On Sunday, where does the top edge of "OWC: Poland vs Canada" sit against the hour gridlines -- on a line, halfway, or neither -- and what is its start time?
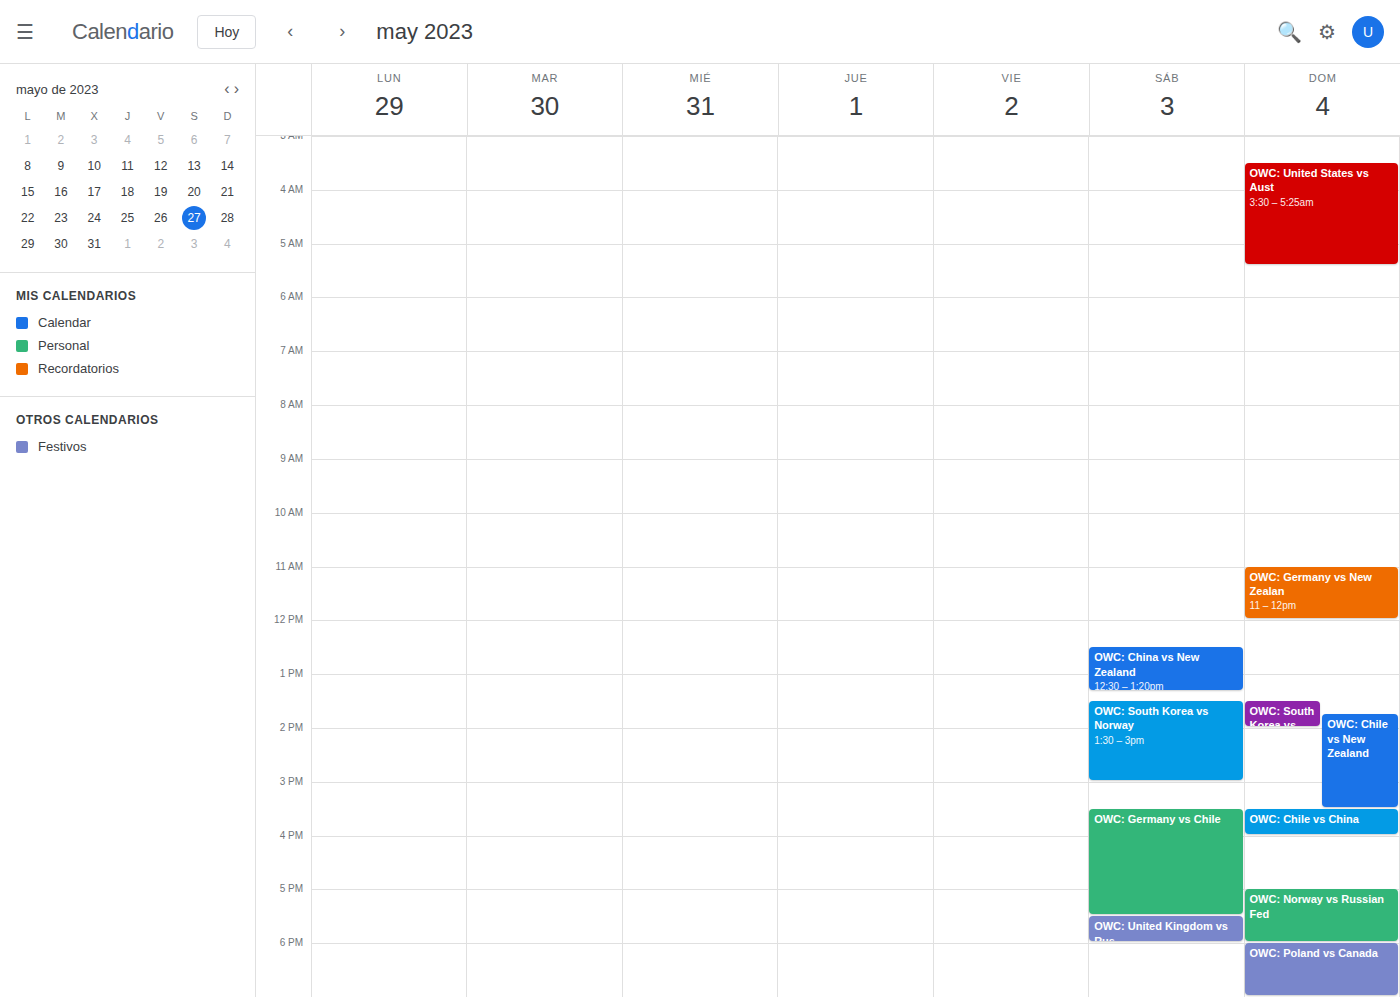
6:00 PM -- exactly on the 6 PM line.